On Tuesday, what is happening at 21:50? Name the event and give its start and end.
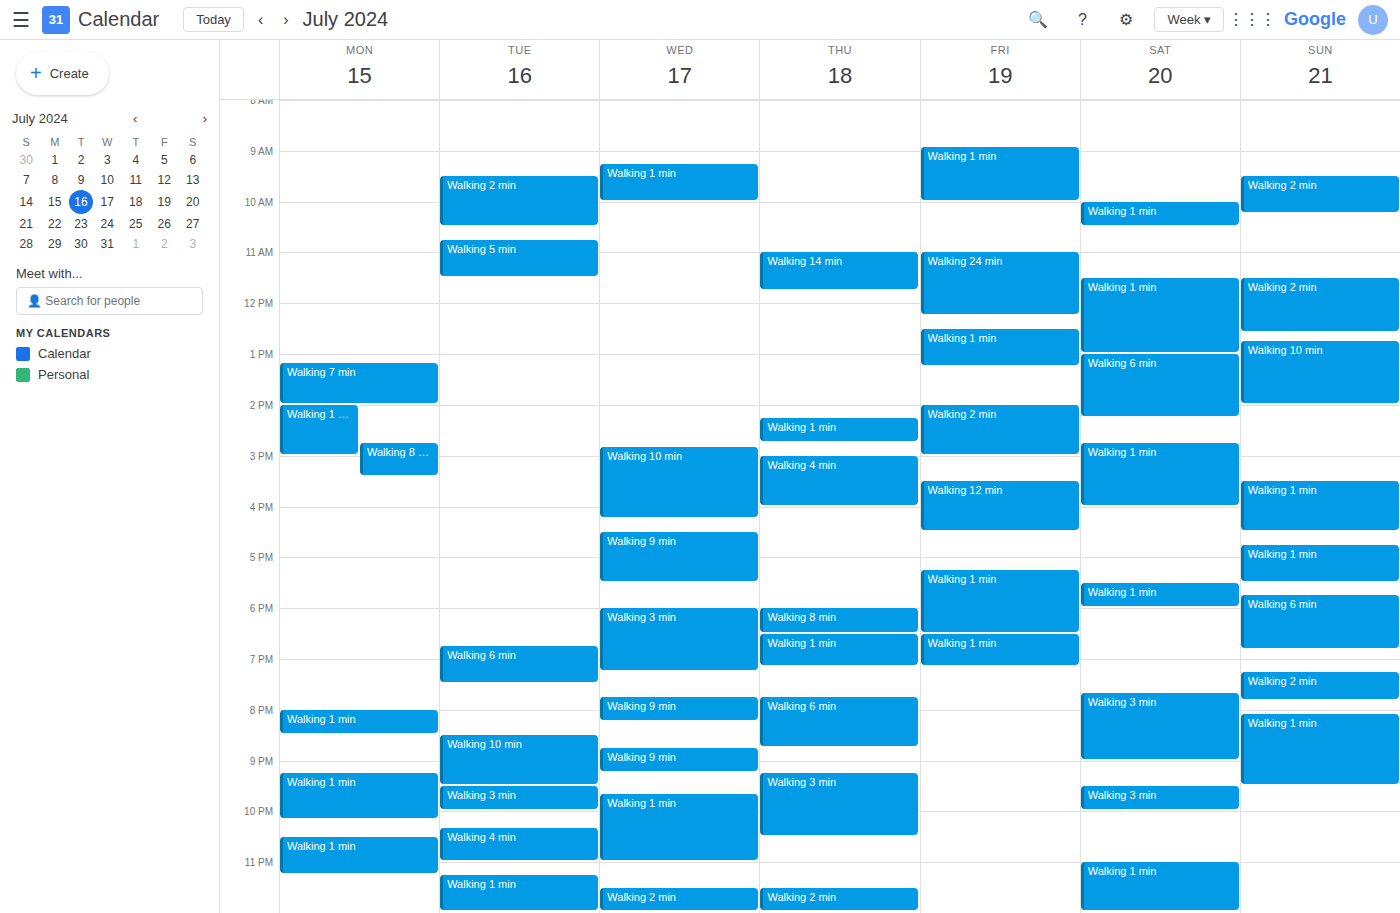
"Walking 3 min", 21:30 to 22:00